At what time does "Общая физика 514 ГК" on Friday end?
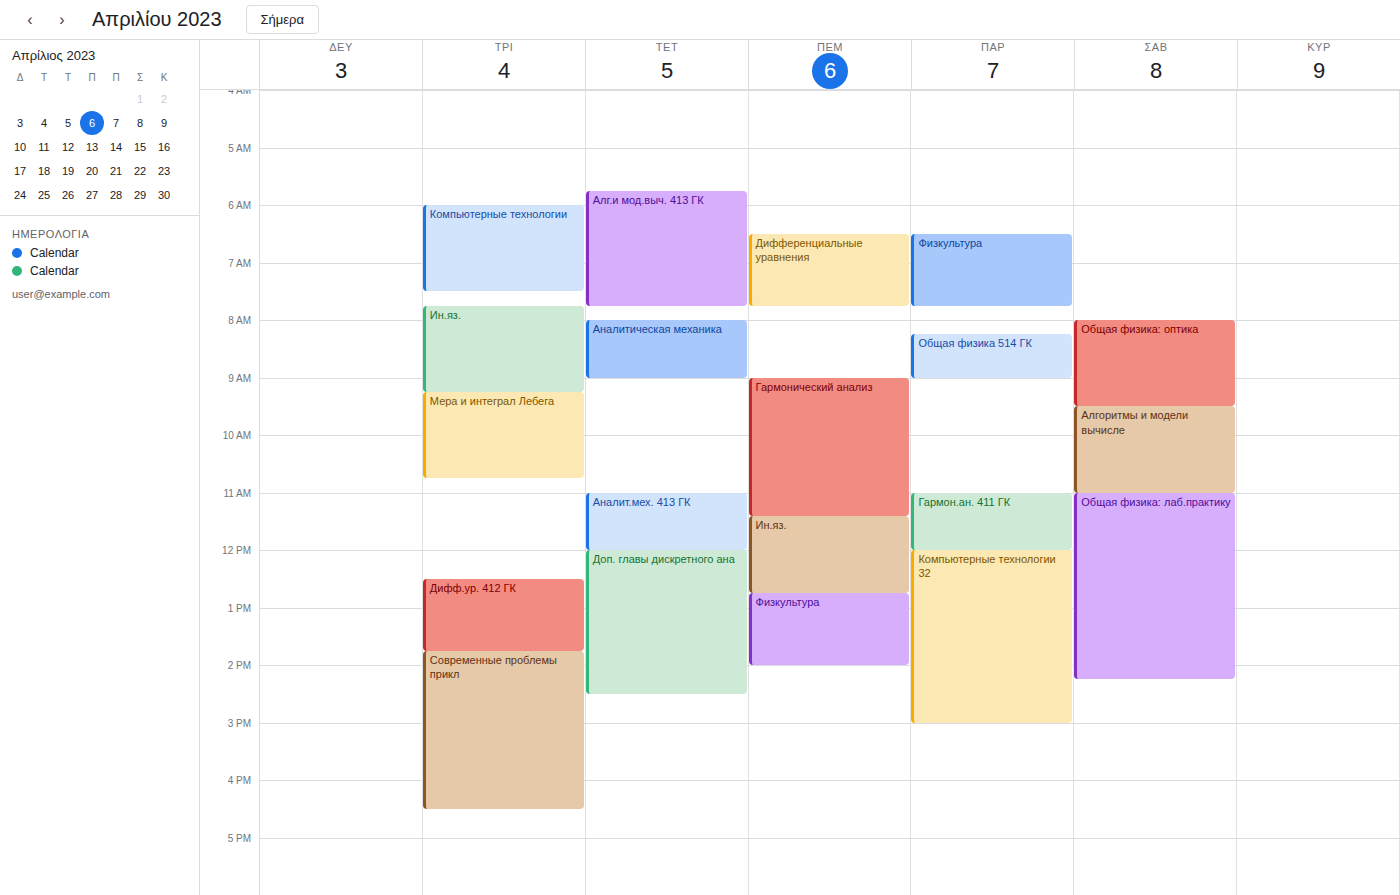
09:00